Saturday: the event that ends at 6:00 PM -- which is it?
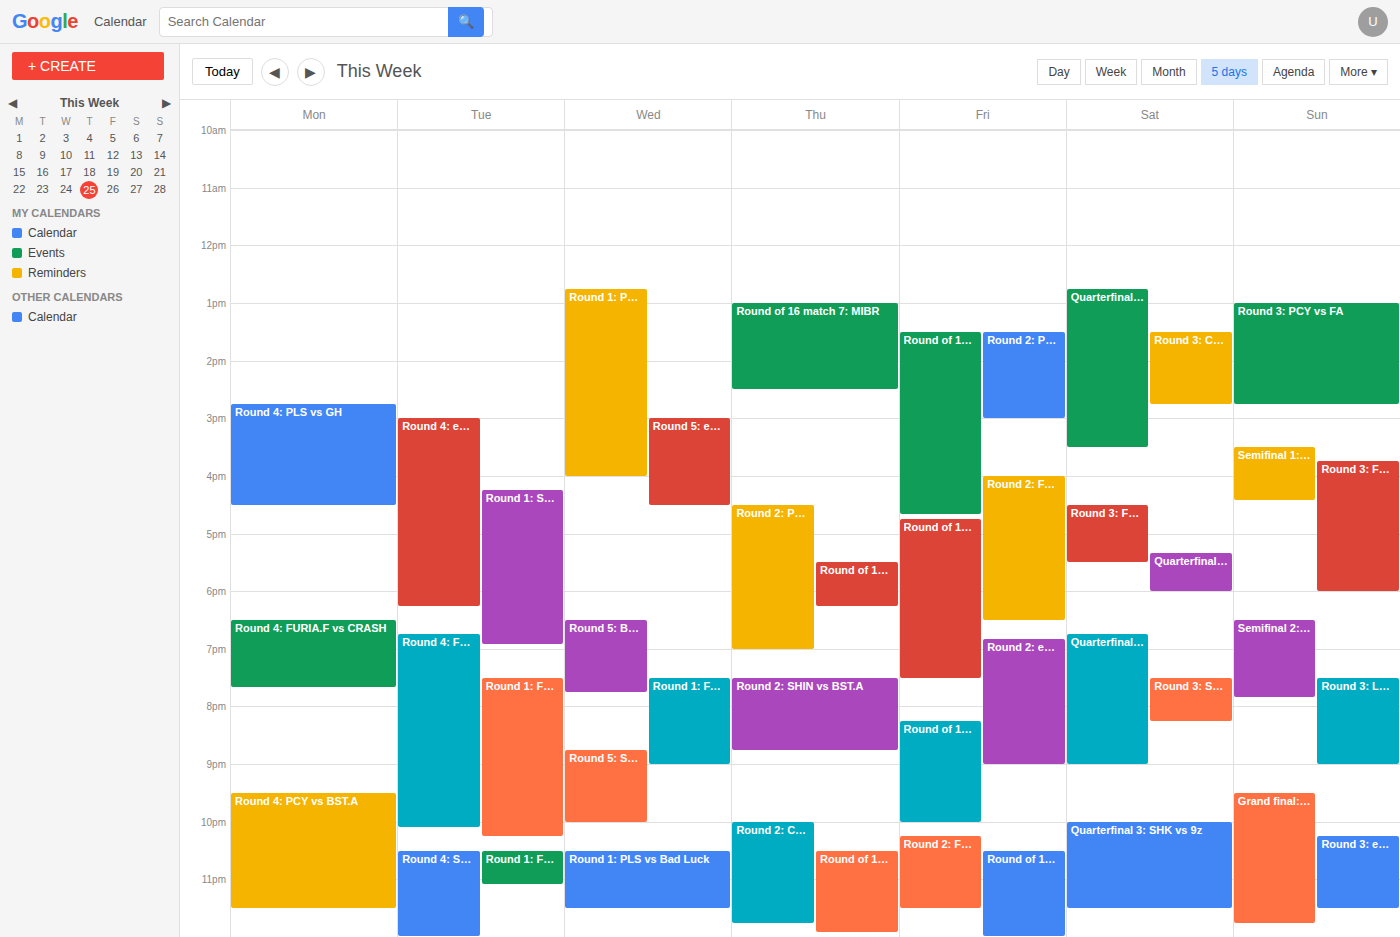
"Quarterfinal 2: FA vs RED"